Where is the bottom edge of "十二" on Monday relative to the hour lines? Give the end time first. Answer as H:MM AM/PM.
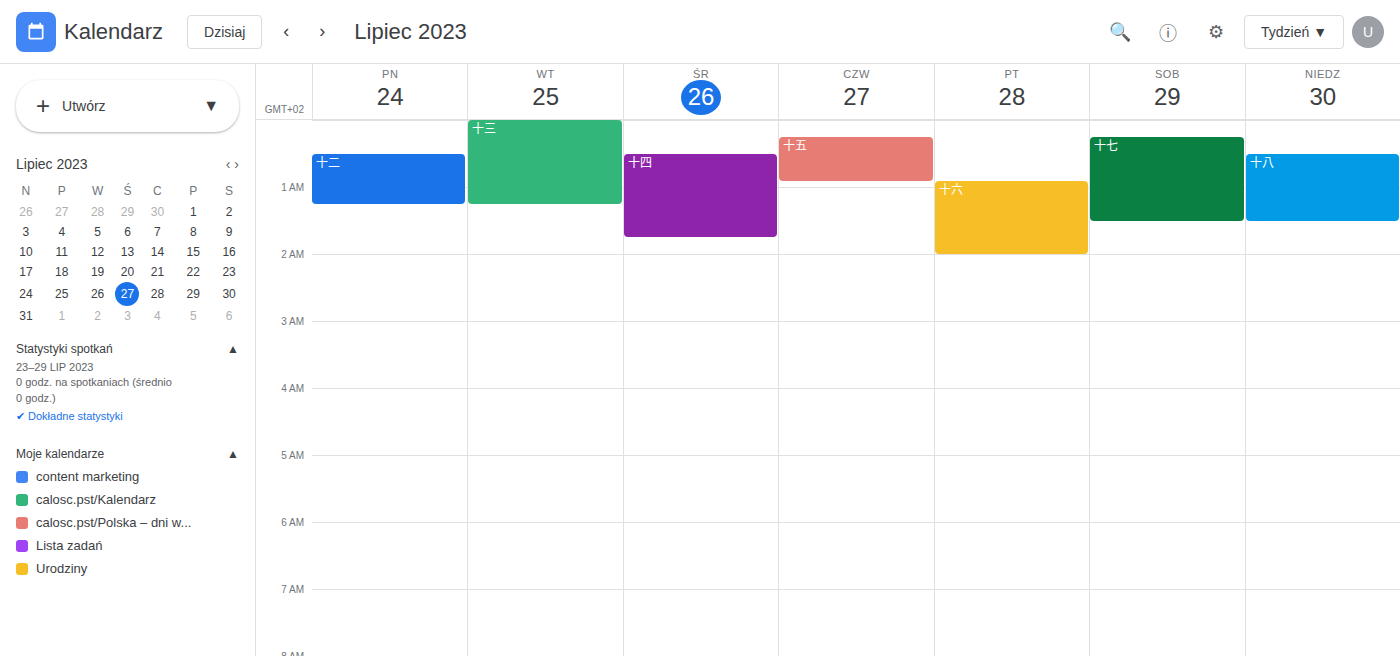
1:15 AM -- neither: a quarter of the way from the 1 AM line to the 2 AM line.